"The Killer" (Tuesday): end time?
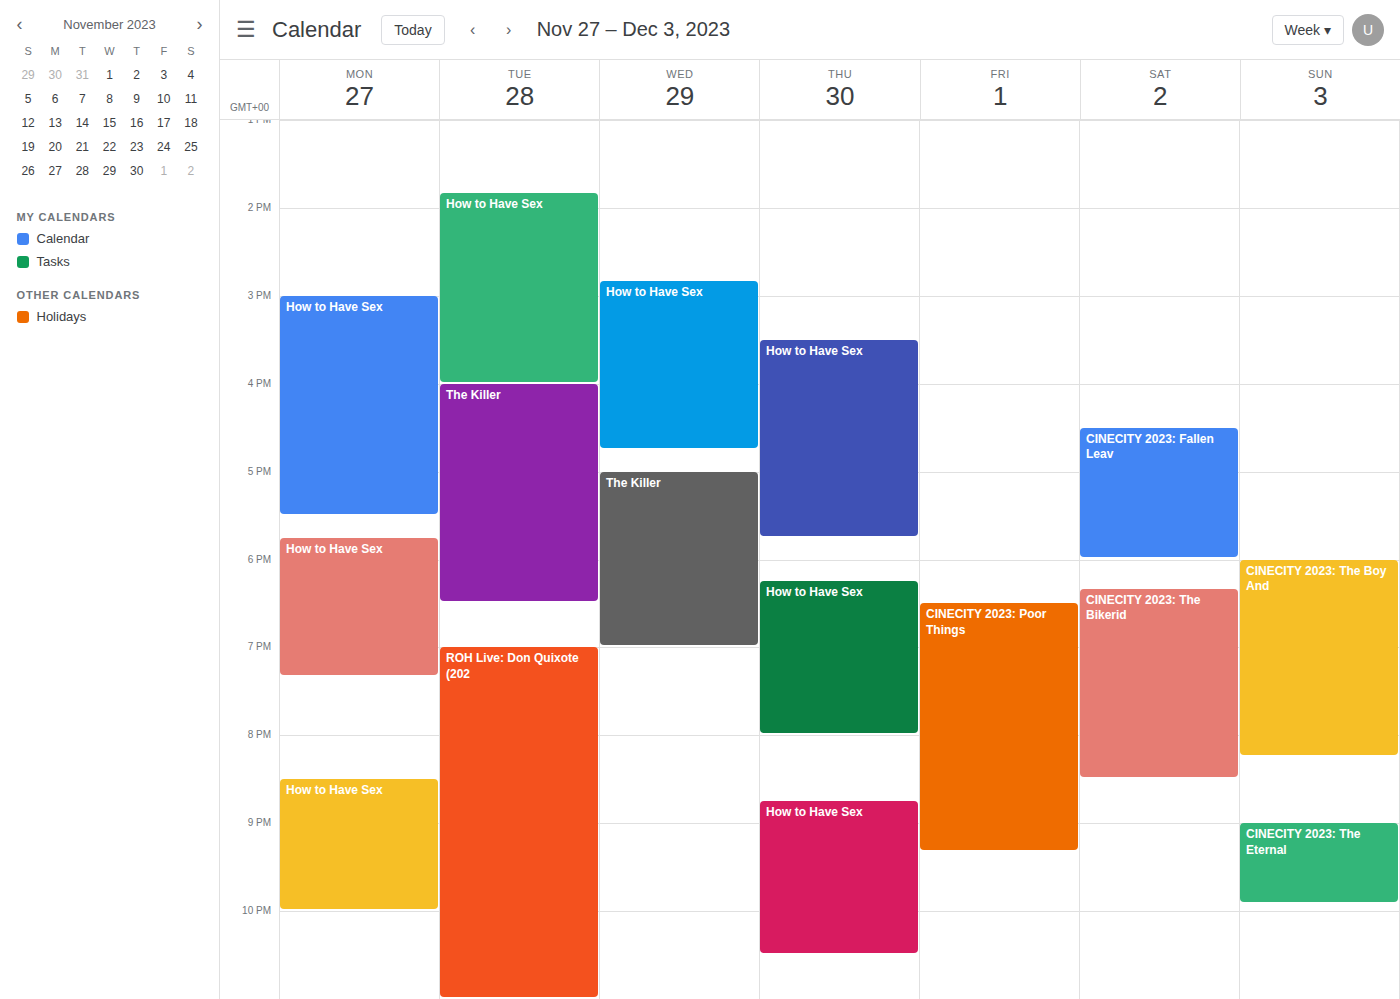
6:30 PM